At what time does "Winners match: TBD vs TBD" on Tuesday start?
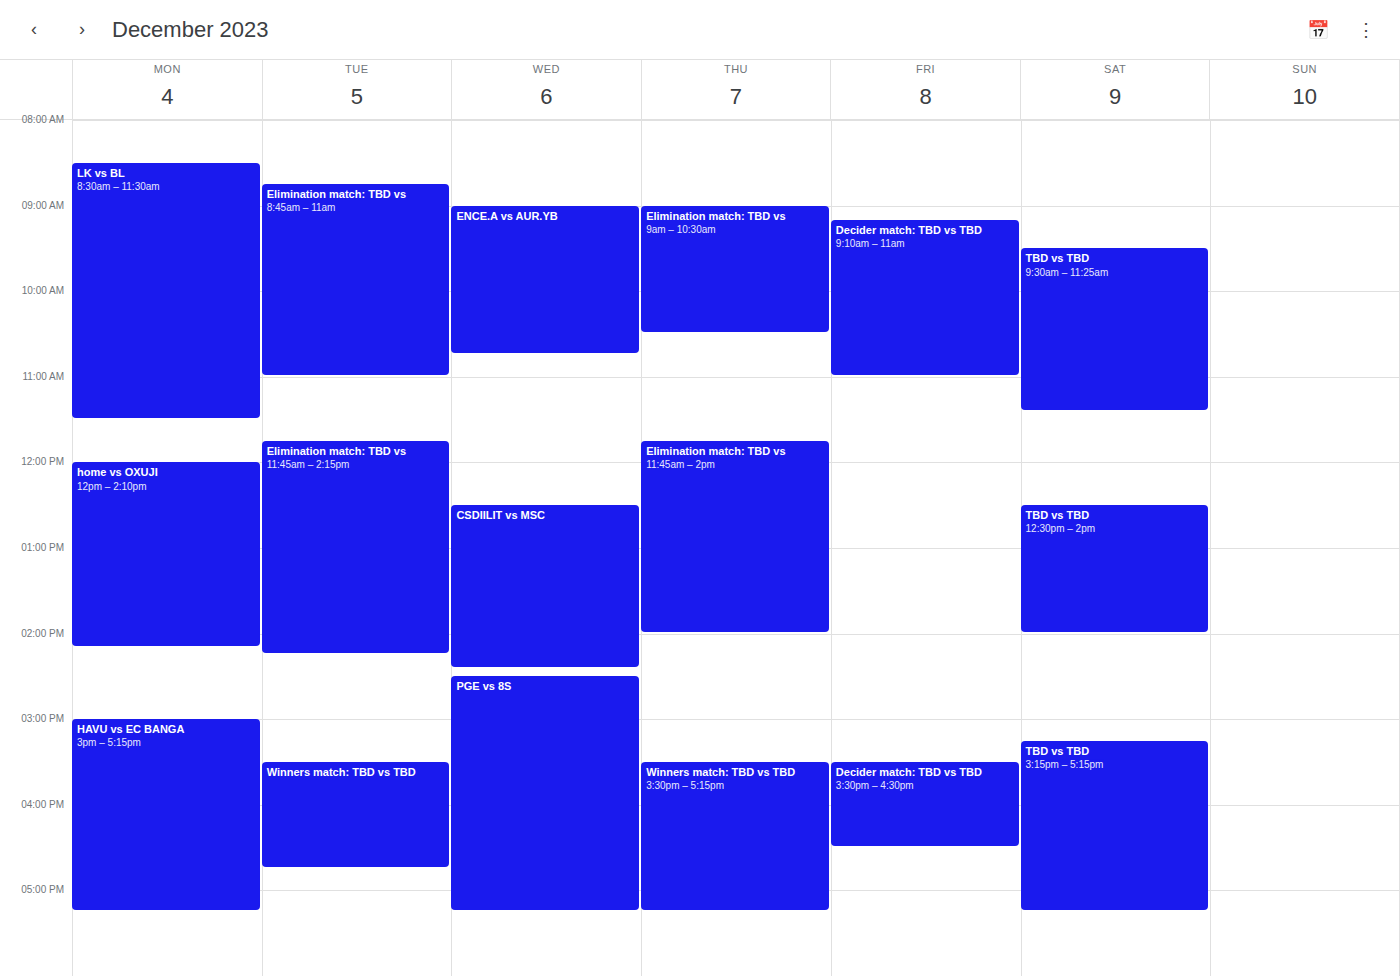
3:30 PM